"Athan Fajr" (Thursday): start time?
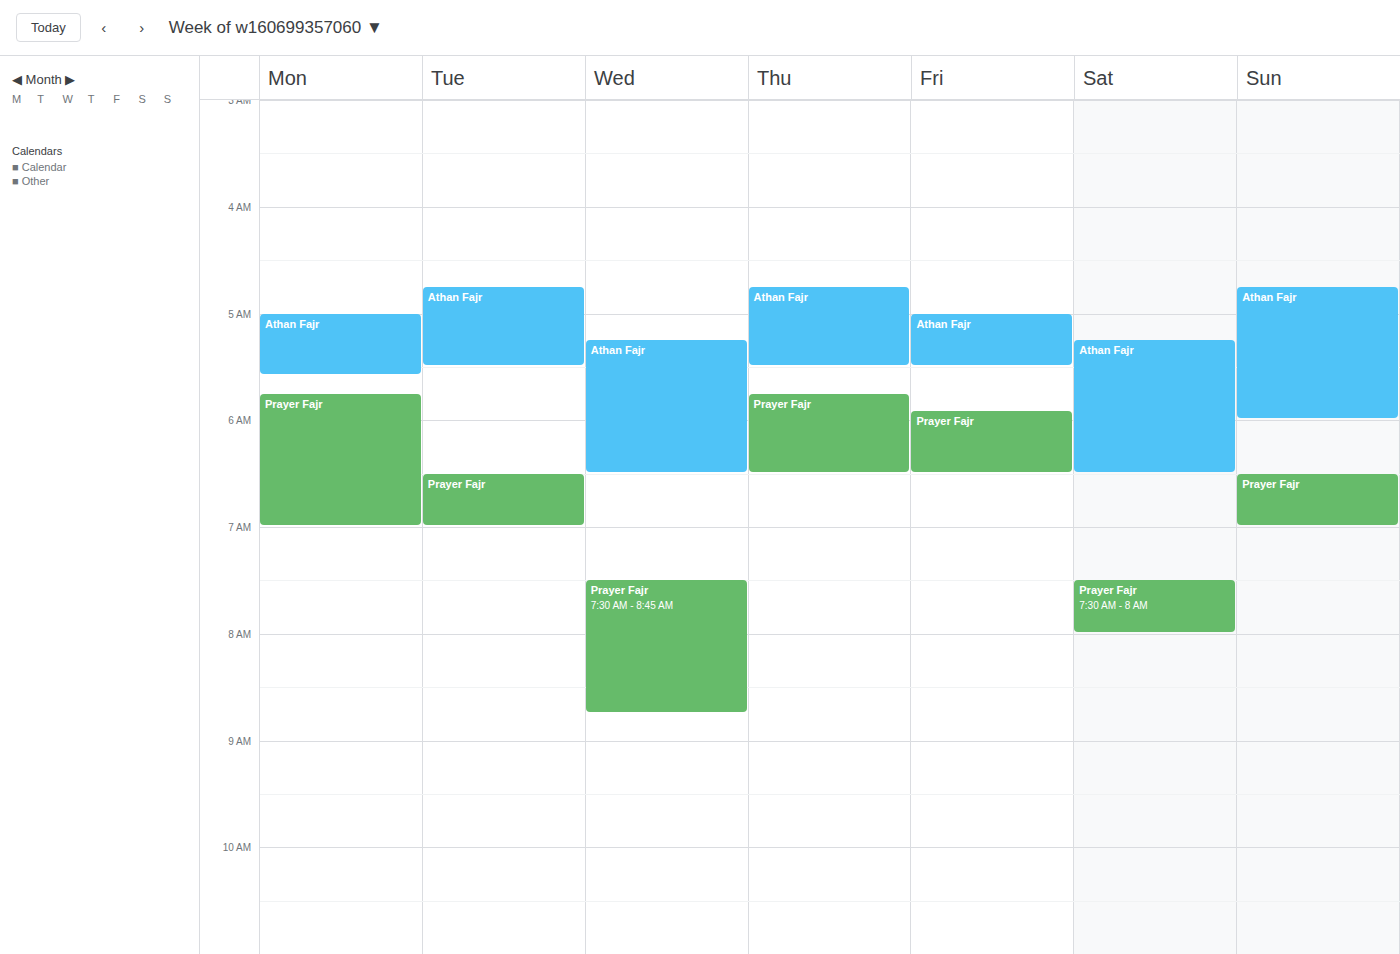
4:45 AM